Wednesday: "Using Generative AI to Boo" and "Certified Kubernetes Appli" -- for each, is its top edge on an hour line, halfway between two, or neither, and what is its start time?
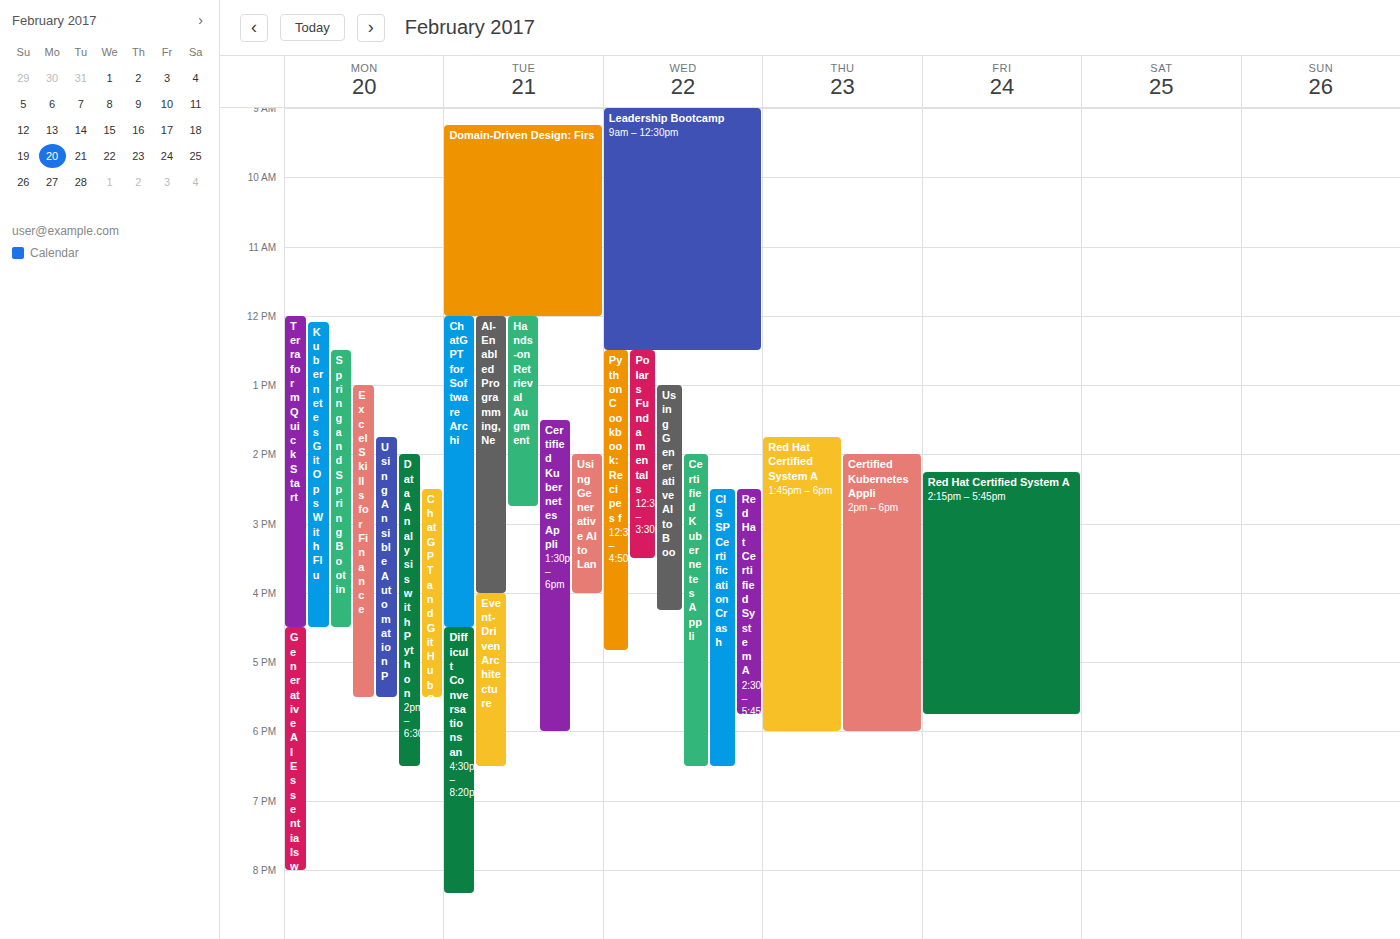
"Using Generative AI to Boo": 1:00 PM, exactly on the 1 PM line. "Certified Kubernetes Appli": 2:00 PM, exactly on the 2 PM line.